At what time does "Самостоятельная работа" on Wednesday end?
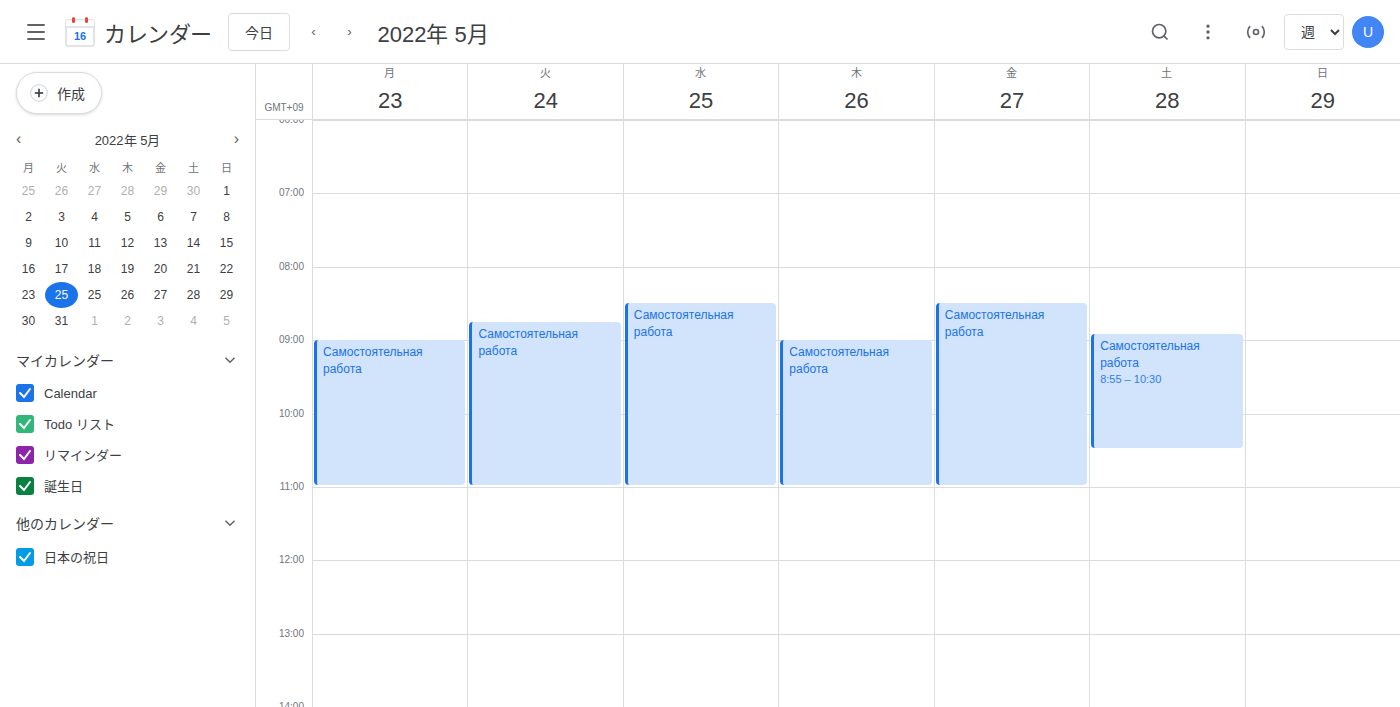
11:00 AM